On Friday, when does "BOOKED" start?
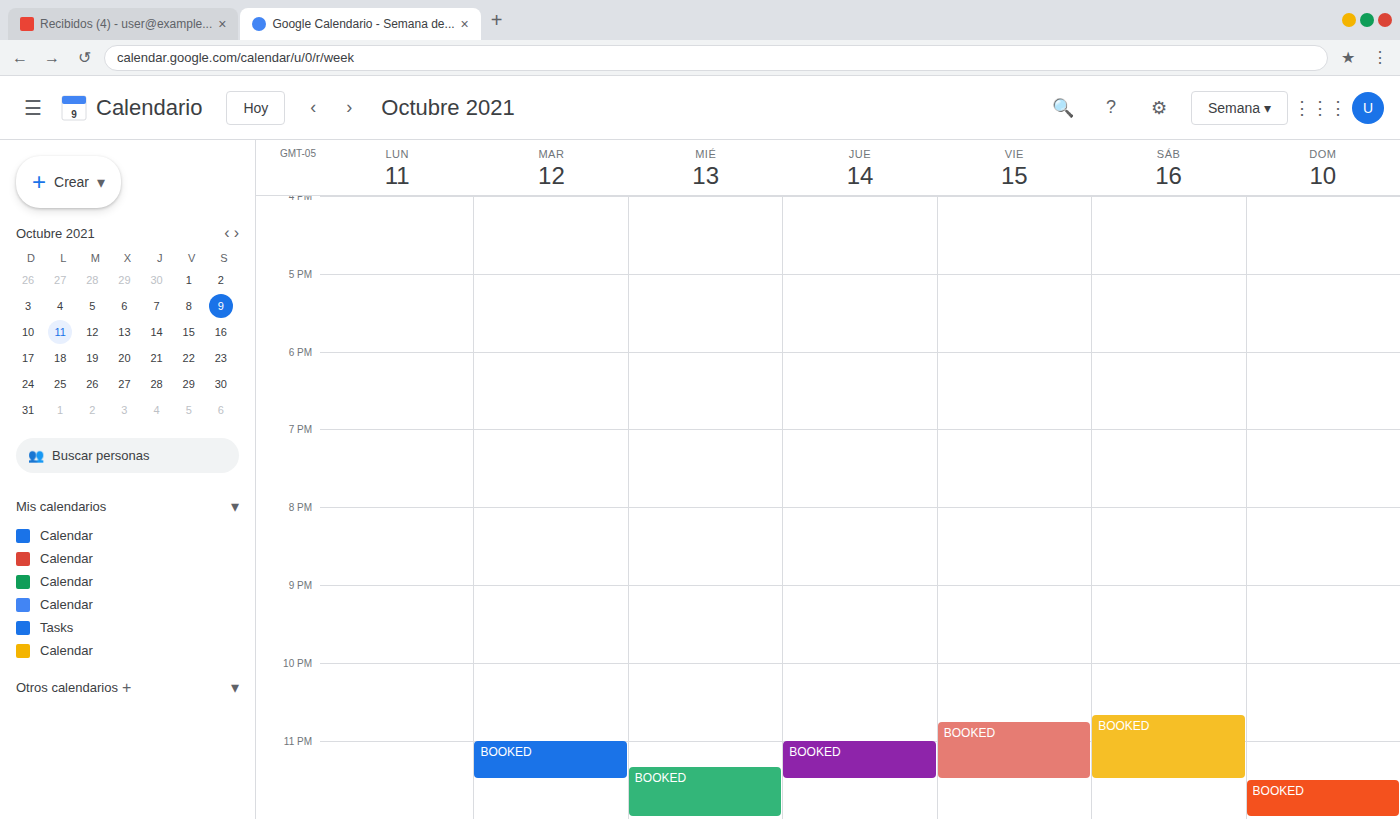
22:45